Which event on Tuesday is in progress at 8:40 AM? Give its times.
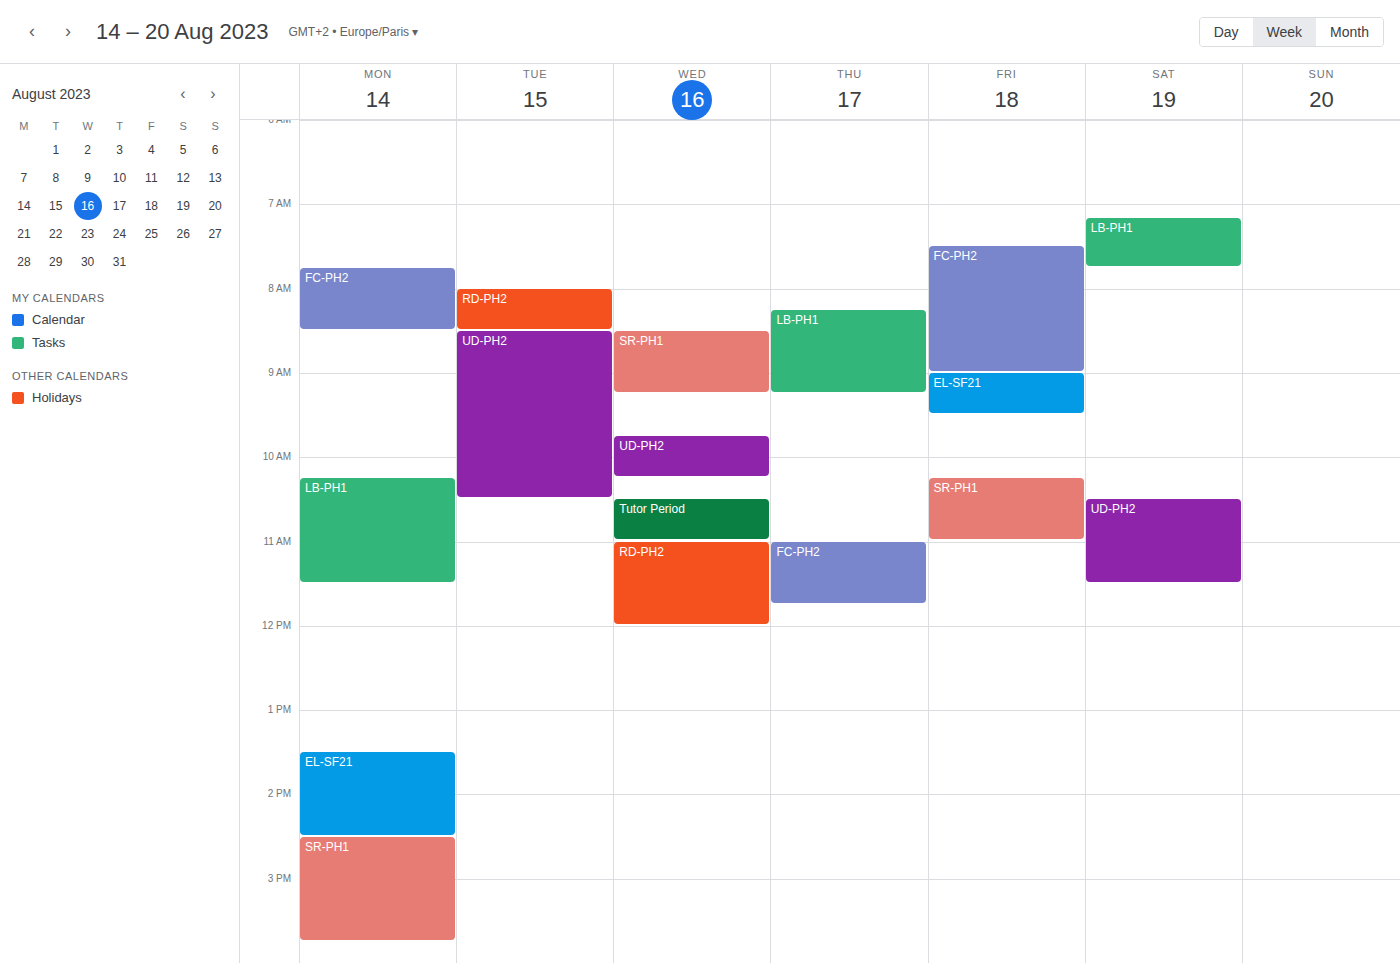
"UD-PH2", 8:30 AM to 10:30 AM